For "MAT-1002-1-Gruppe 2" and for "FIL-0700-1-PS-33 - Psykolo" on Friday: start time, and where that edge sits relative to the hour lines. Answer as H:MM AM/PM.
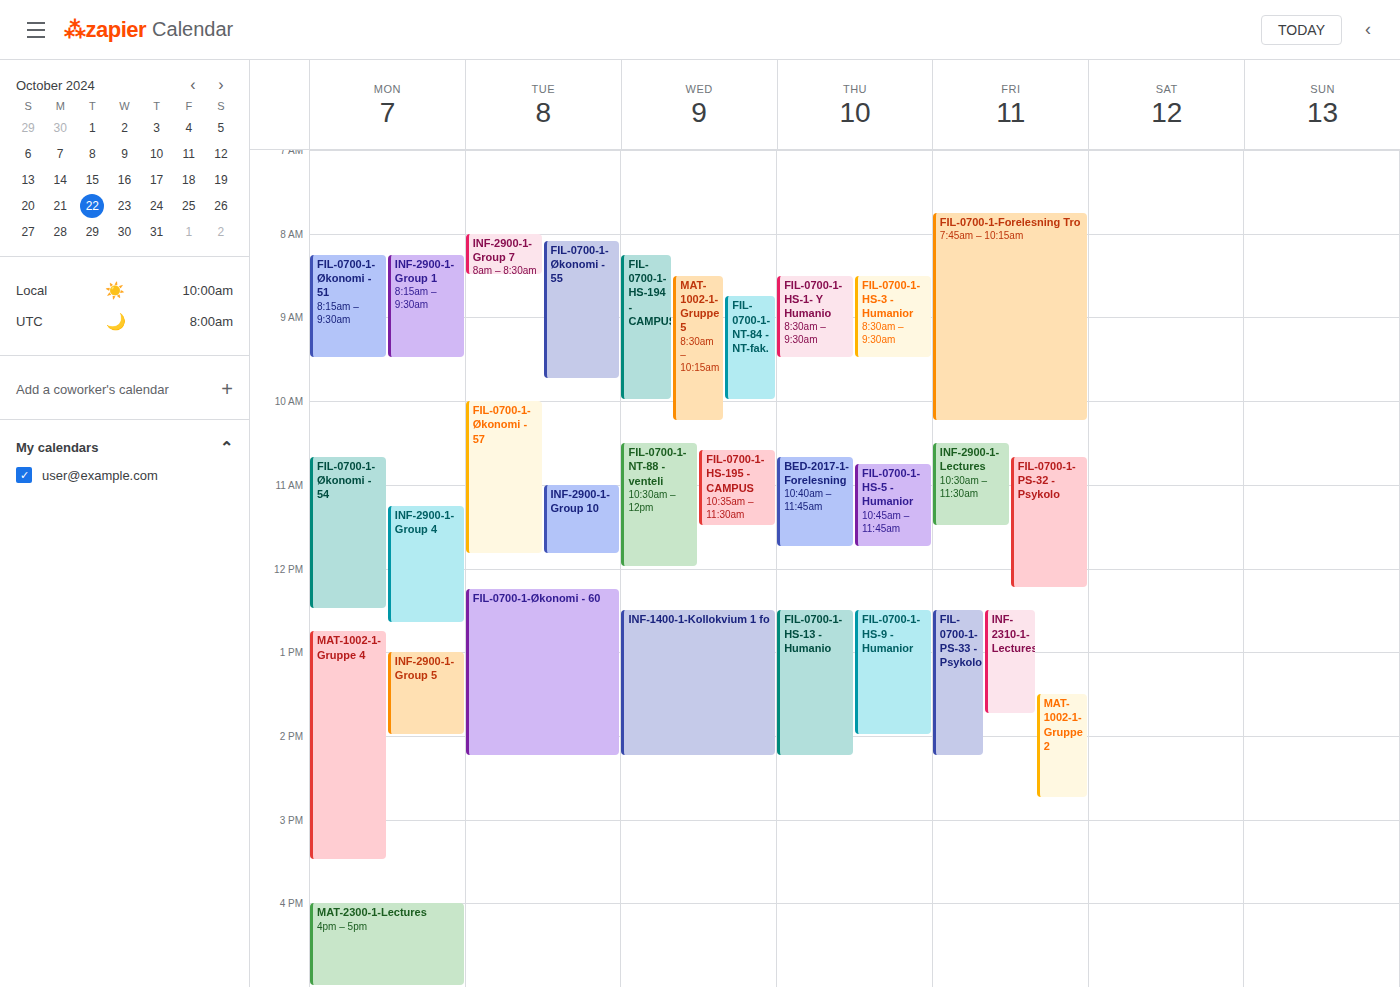
"MAT-1002-1-Gruppe 2": 1:30 PM, halfway between the 1 PM and 2 PM lines. "FIL-0700-1-PS-33 - Psykolo": 12:30 PM, halfway between the 12 PM and 1 PM lines.